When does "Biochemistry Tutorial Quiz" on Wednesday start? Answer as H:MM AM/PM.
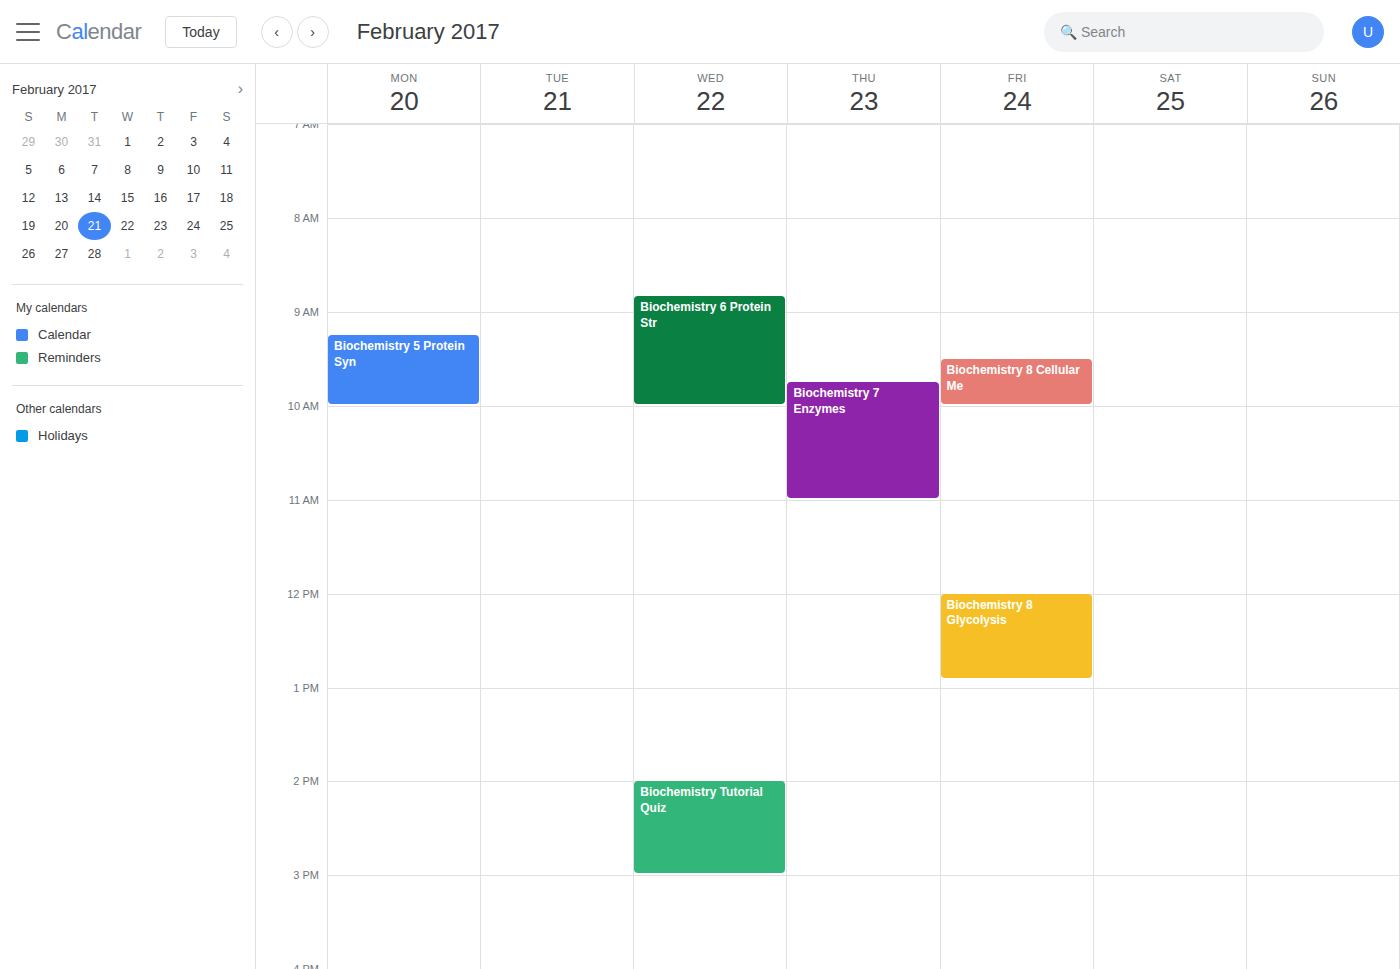
2:00 PM